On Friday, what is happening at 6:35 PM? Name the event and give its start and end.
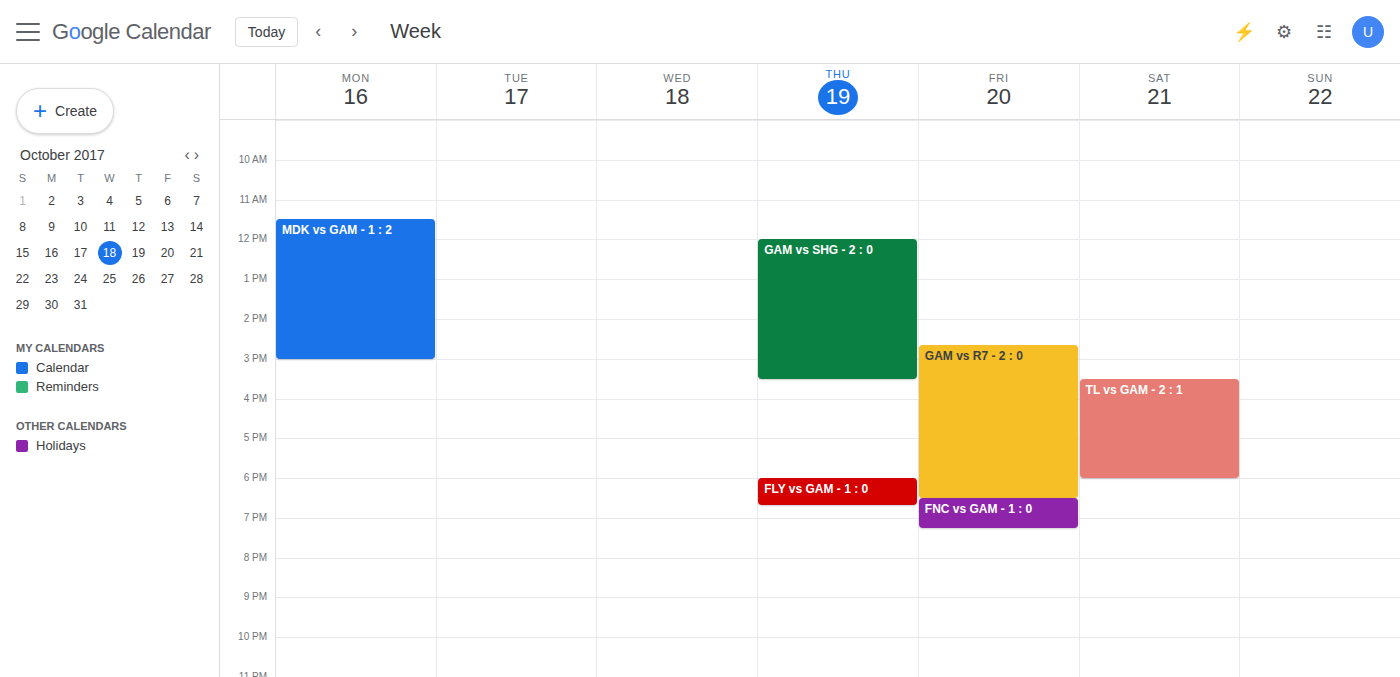
"FNC vs GAM - 1 : 0", 6:30 PM to 7:15 PM